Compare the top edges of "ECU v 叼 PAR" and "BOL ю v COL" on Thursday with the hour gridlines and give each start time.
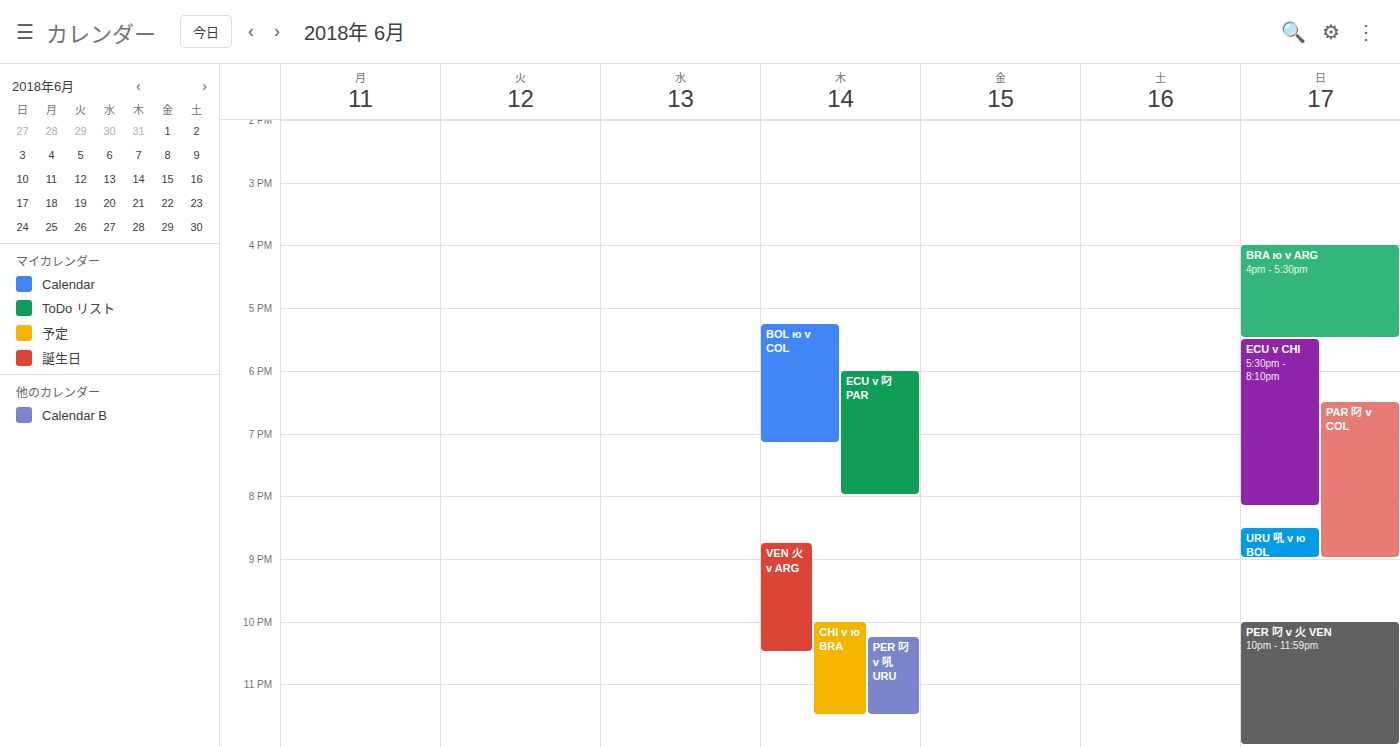
"ECU v 叼 PAR": 6:00 PM, exactly on the 6 PM line. "BOL ю v COL": 5:15 PM, neither: a quarter of the way from the 5 PM line to the 6 PM line.